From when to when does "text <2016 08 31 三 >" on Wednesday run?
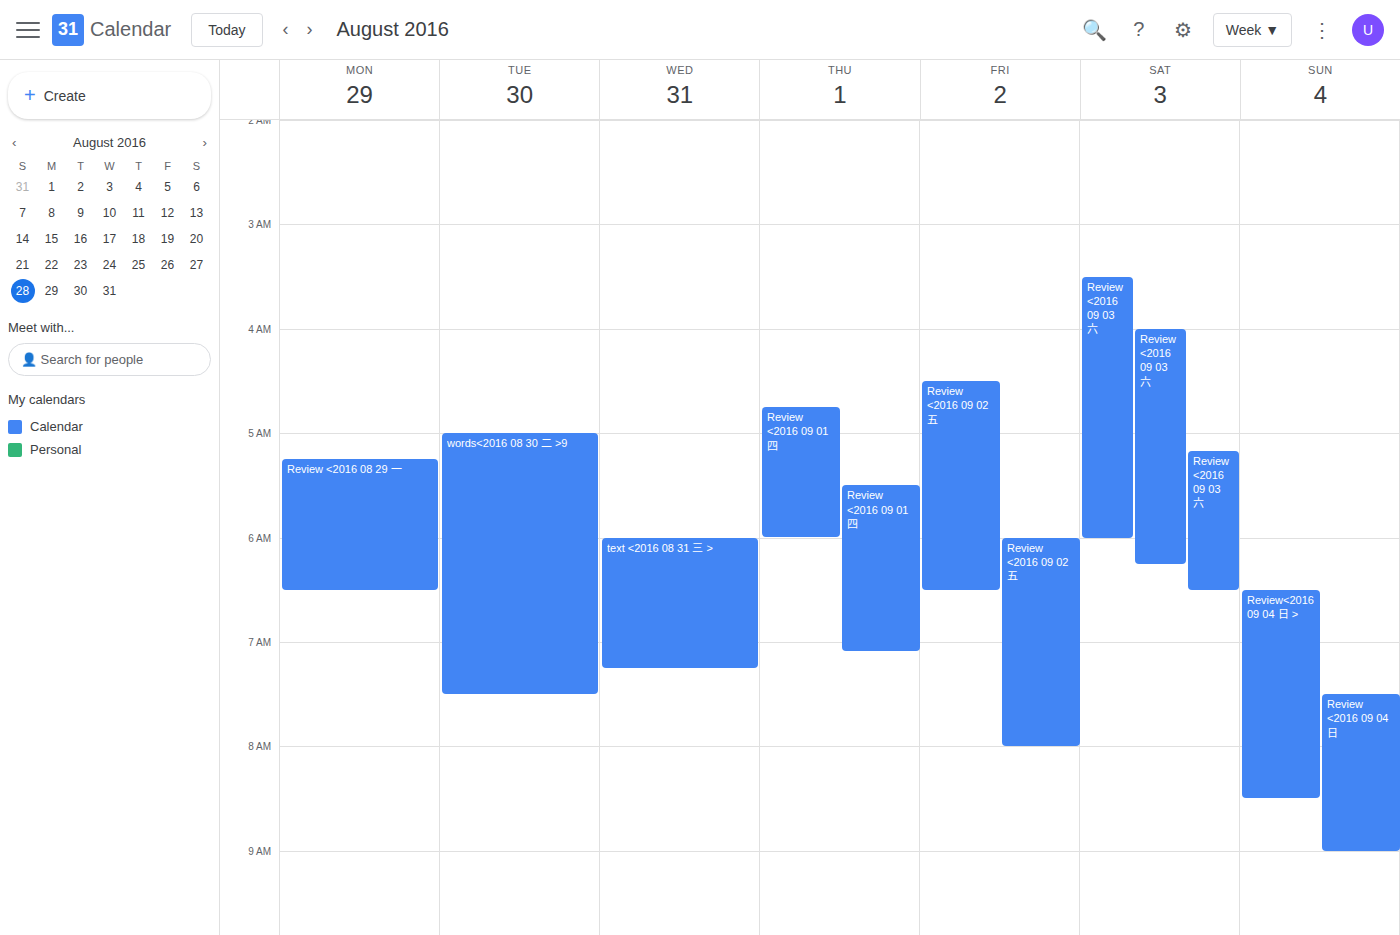
06:00 to 07:15